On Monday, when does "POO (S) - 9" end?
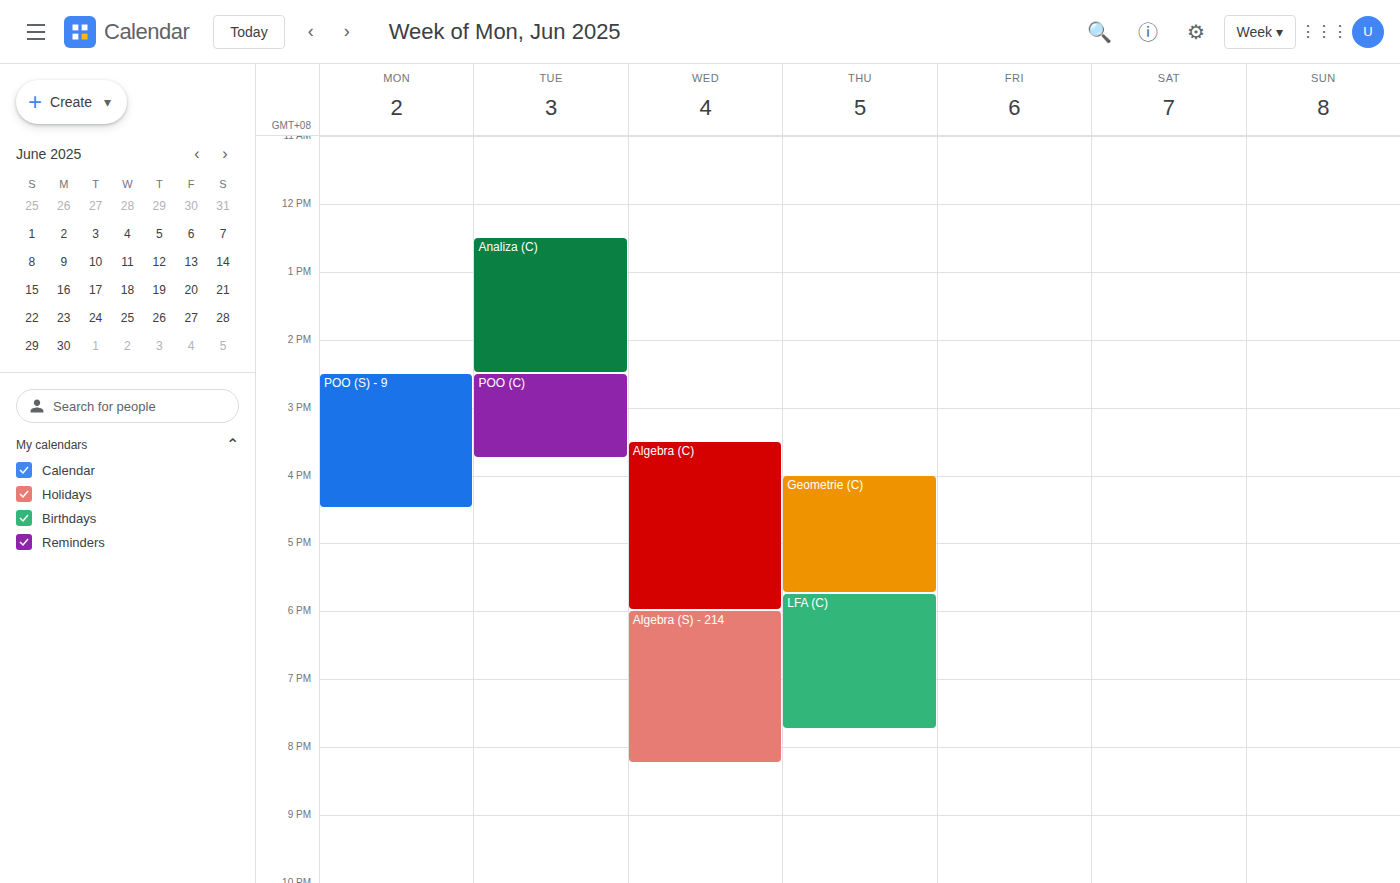
4:30 PM